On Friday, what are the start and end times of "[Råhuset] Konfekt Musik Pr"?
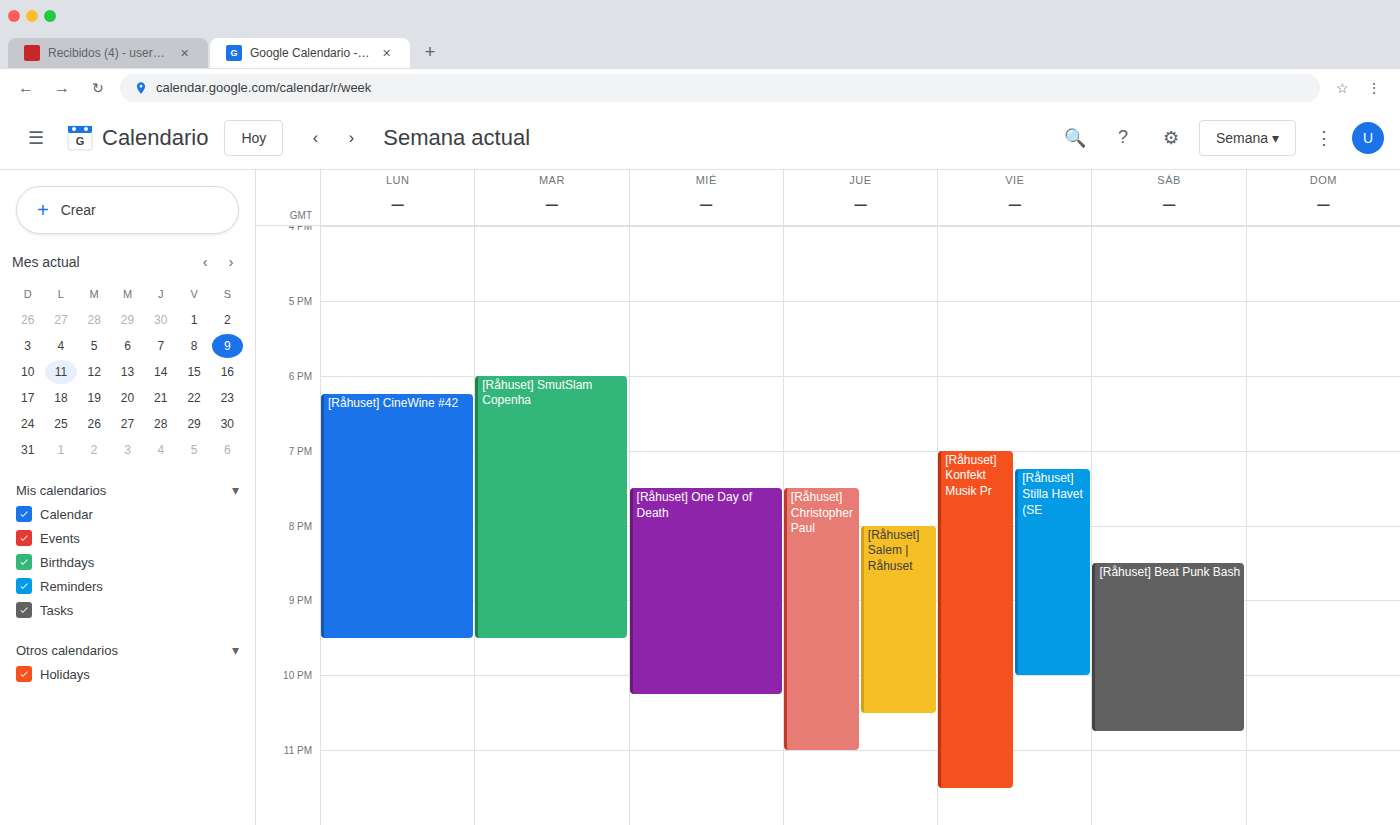
7:00 PM to 11:30 PM